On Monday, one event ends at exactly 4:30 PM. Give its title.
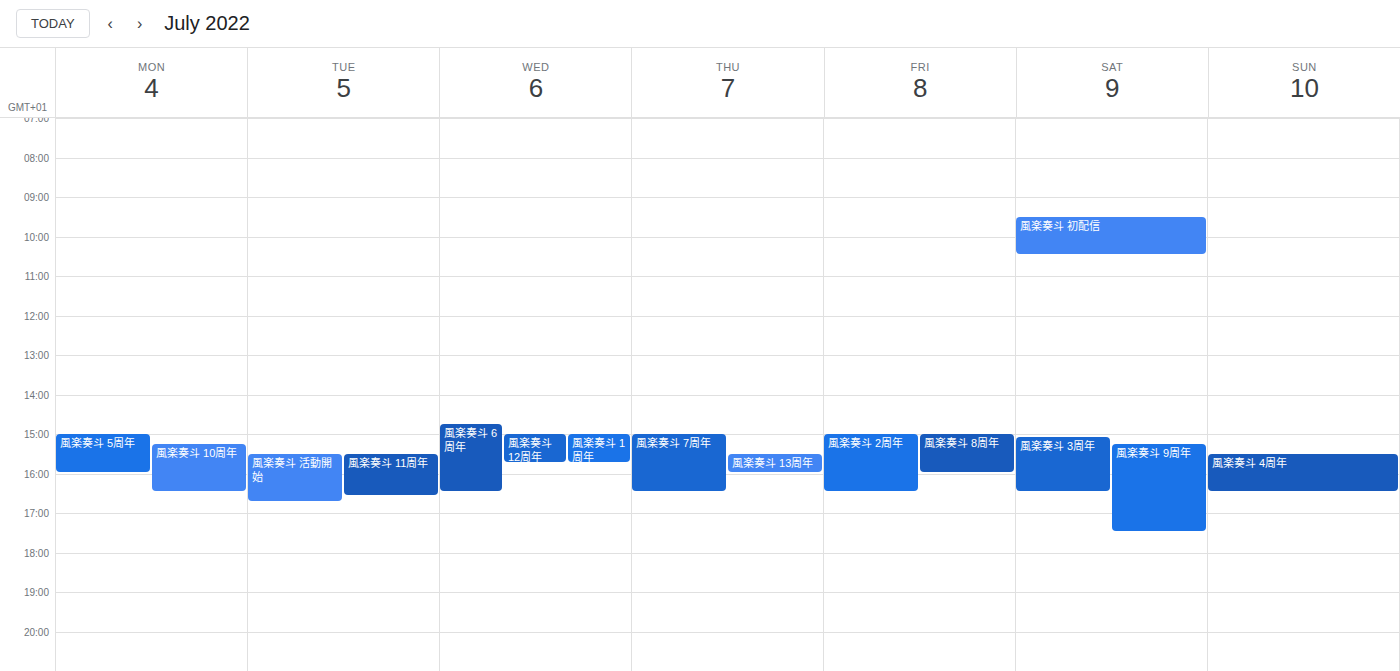
"風楽奏斗 10周年"